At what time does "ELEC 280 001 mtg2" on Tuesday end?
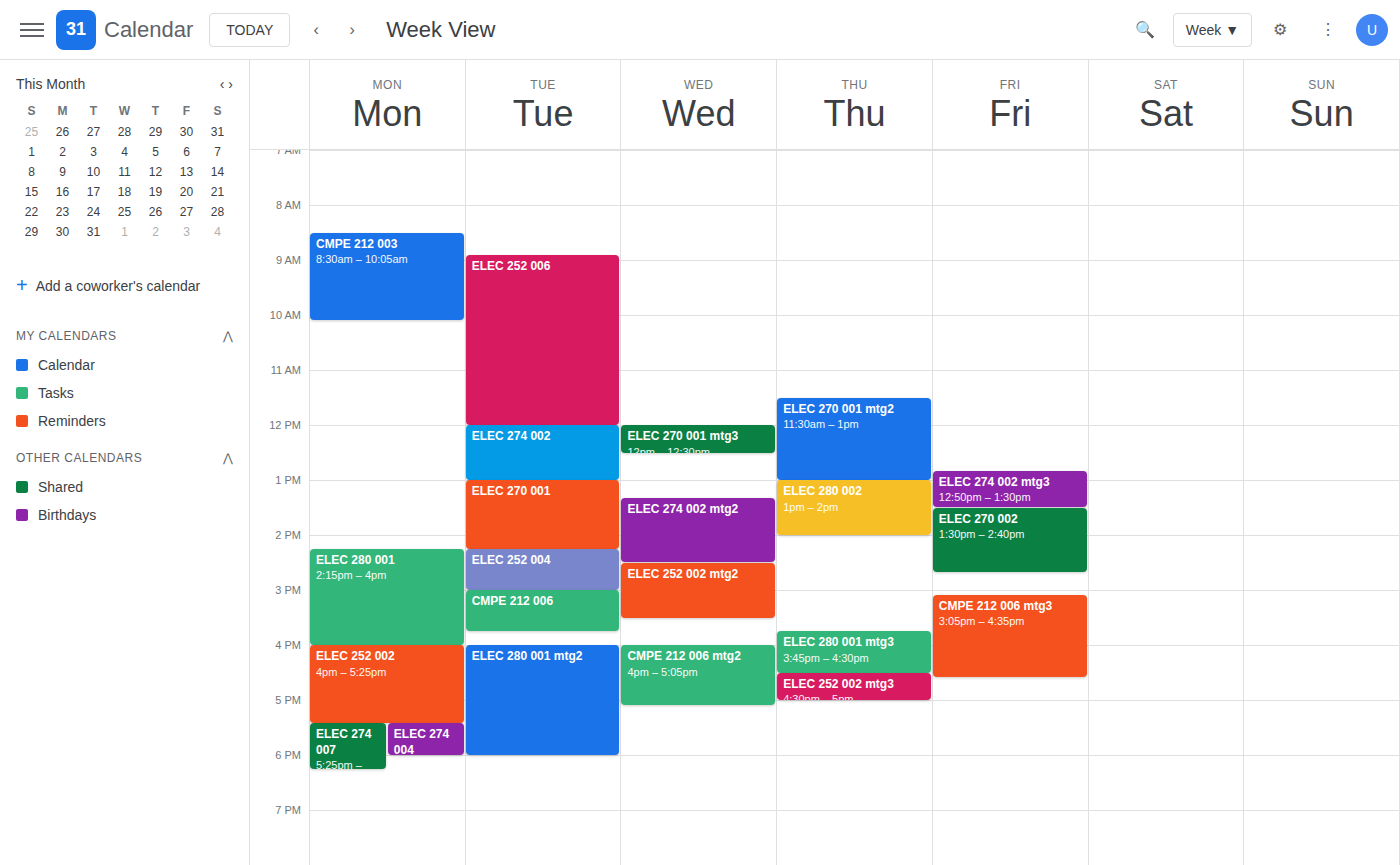
6:00 PM